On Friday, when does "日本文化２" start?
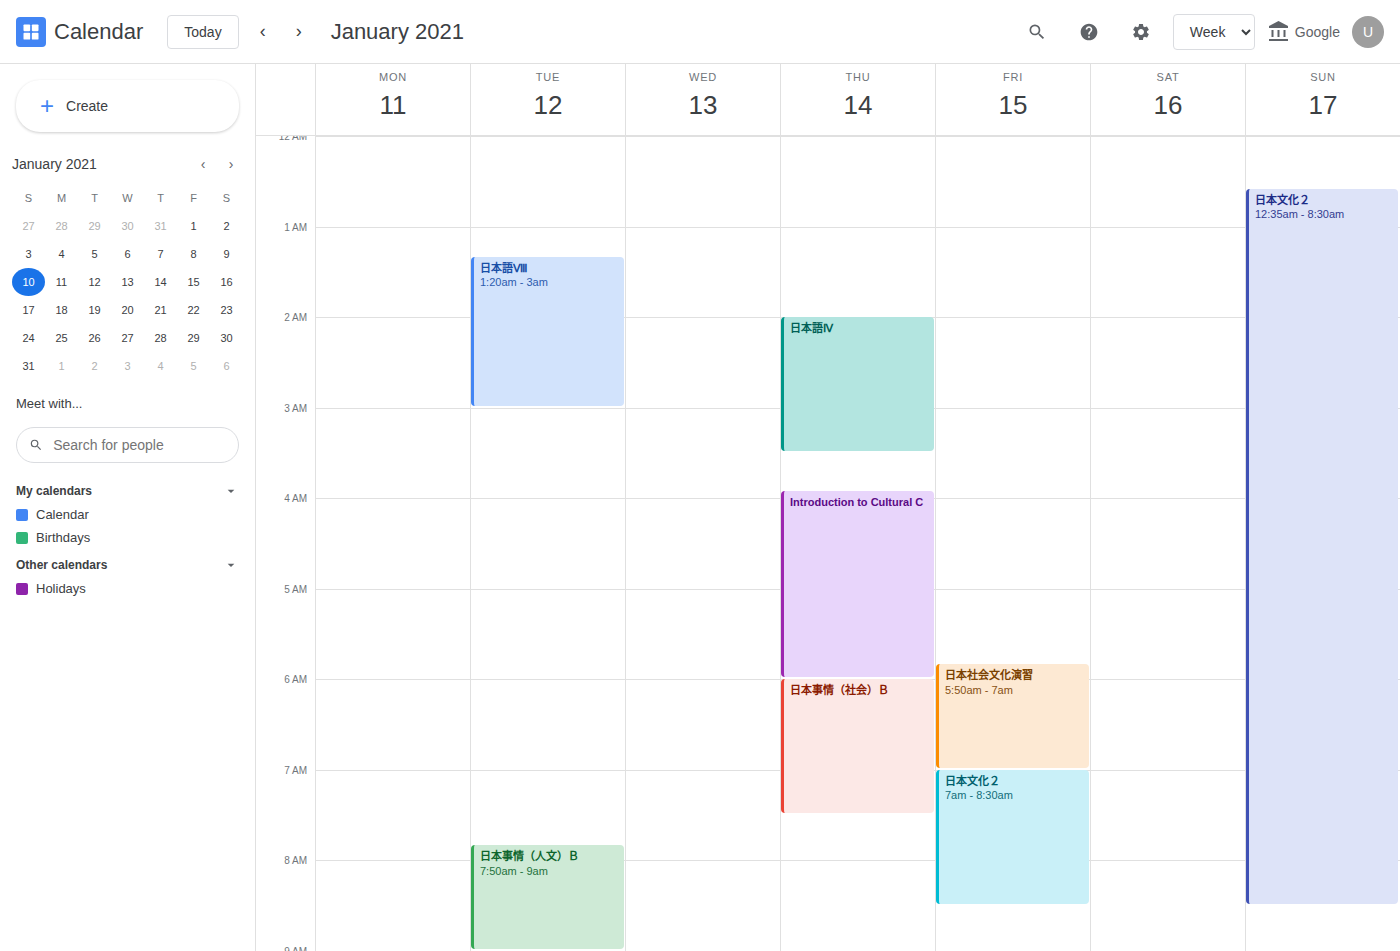
7:00 AM